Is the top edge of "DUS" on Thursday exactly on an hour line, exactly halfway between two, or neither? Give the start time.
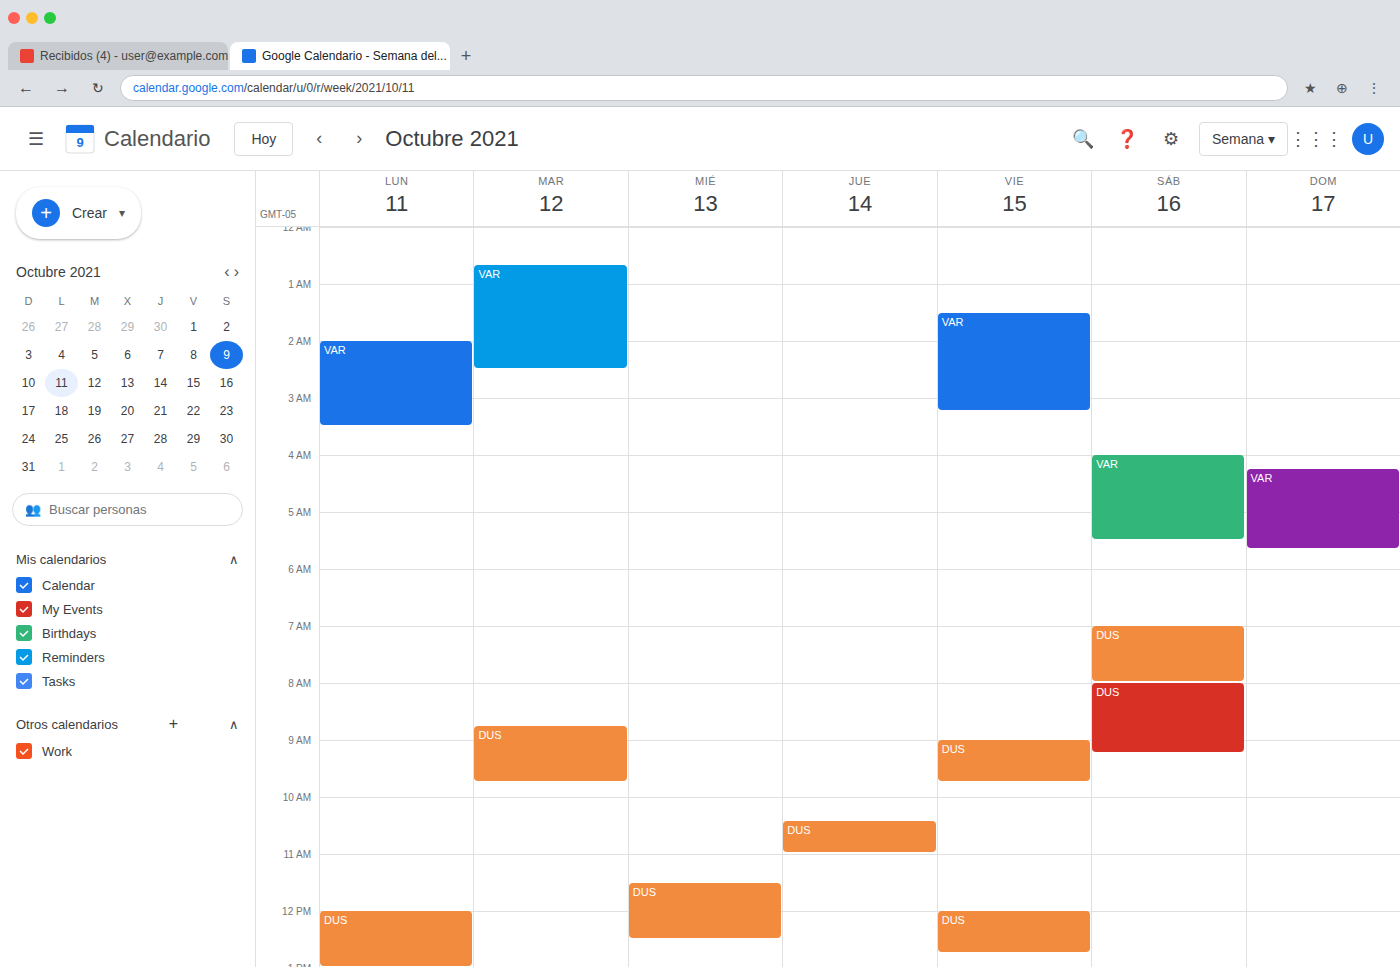
10:25 AM -- neither: 25 minutes below the 10 AM line and 35 minutes above the 11 AM line.